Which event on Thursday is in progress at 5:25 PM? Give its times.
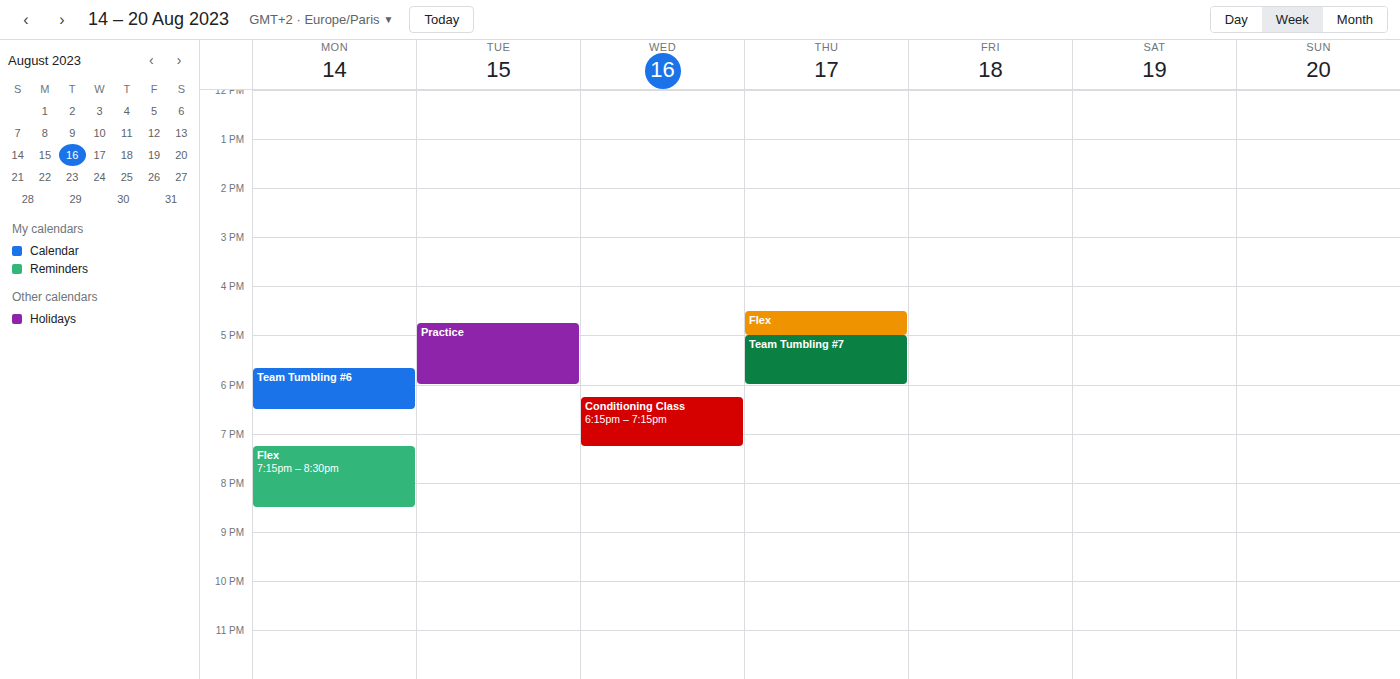
"Team Tumbling #7", 5:00 PM to 6:00 PM